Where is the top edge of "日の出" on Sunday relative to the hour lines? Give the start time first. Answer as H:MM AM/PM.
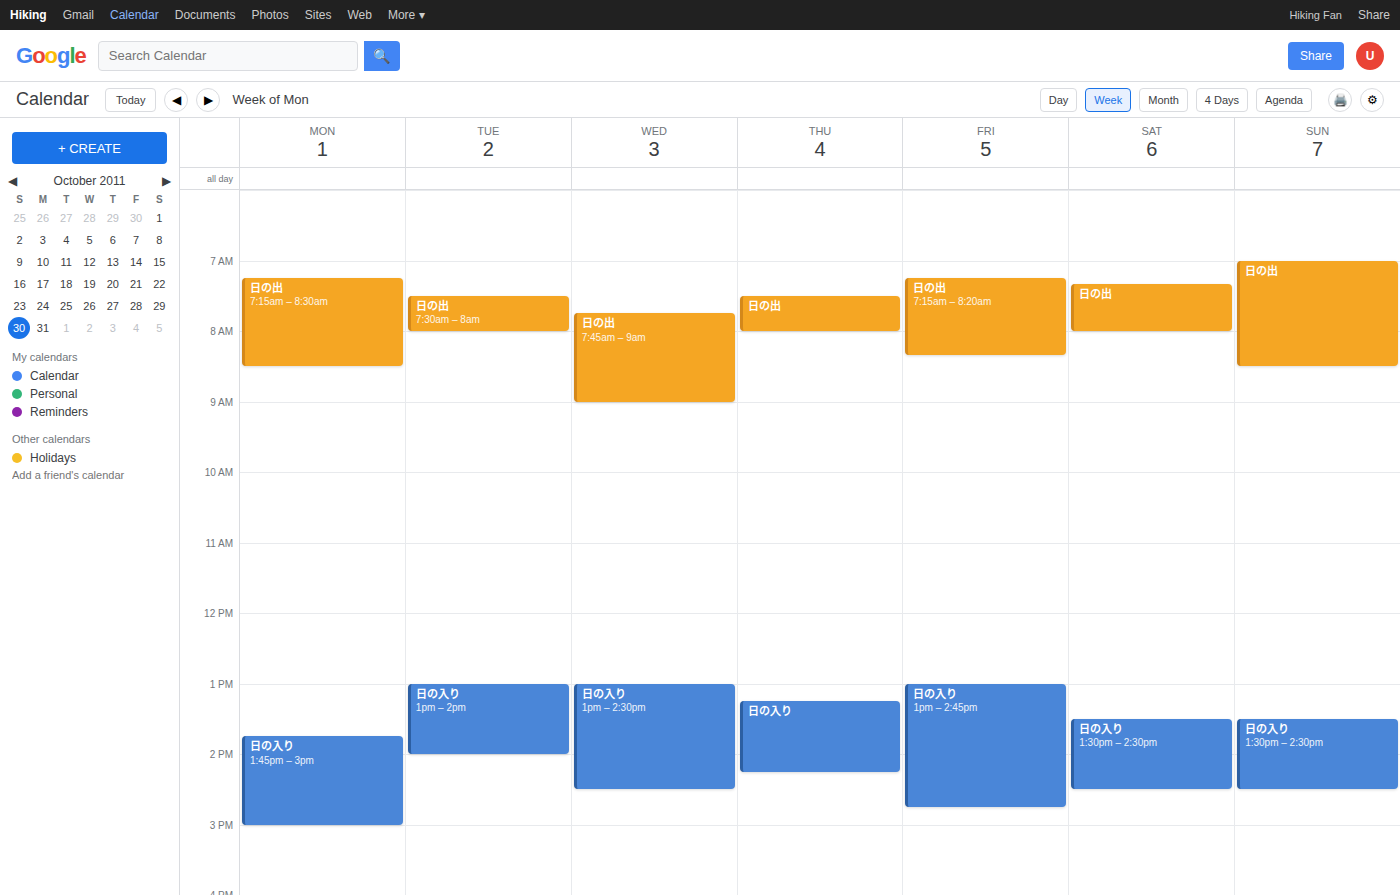
7:00 AM -- exactly on the 7 AM line.